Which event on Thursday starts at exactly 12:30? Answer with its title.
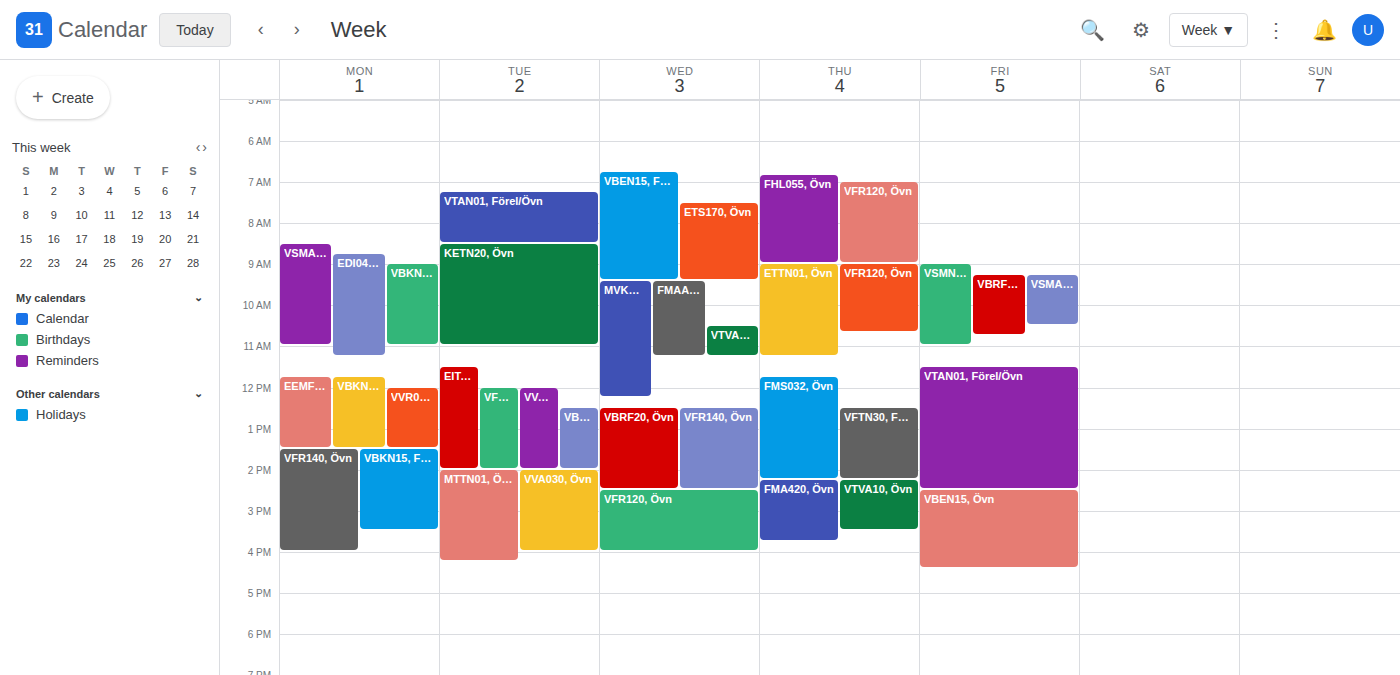
"VFTN30, Förel/Övn"